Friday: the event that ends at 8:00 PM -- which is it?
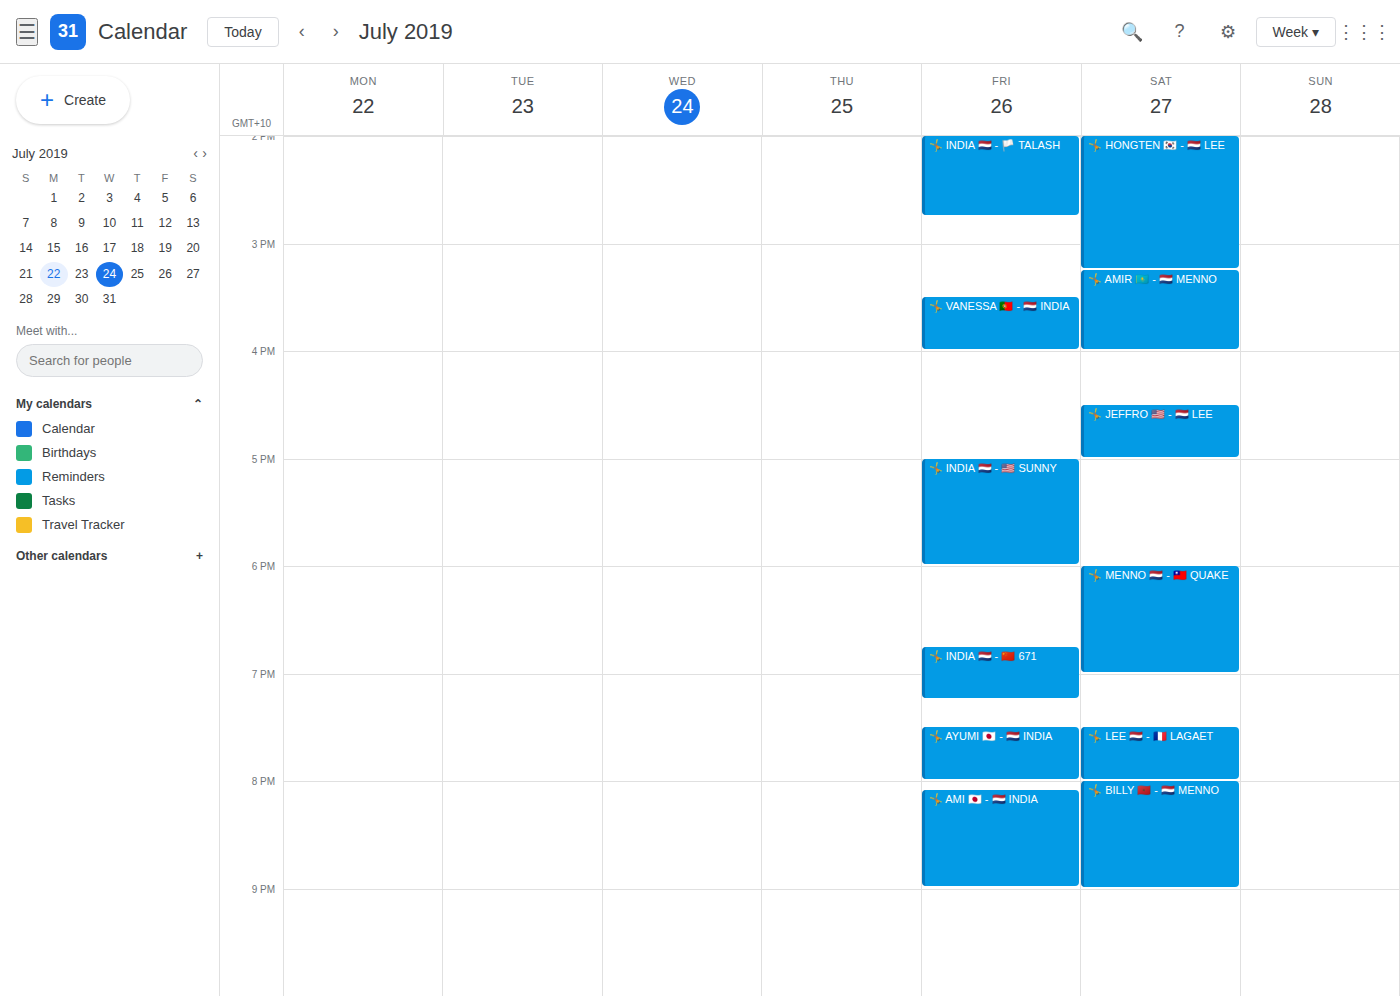
"🤸 AYUMI 🇯🇵 - 🇳🇱 INDIA"